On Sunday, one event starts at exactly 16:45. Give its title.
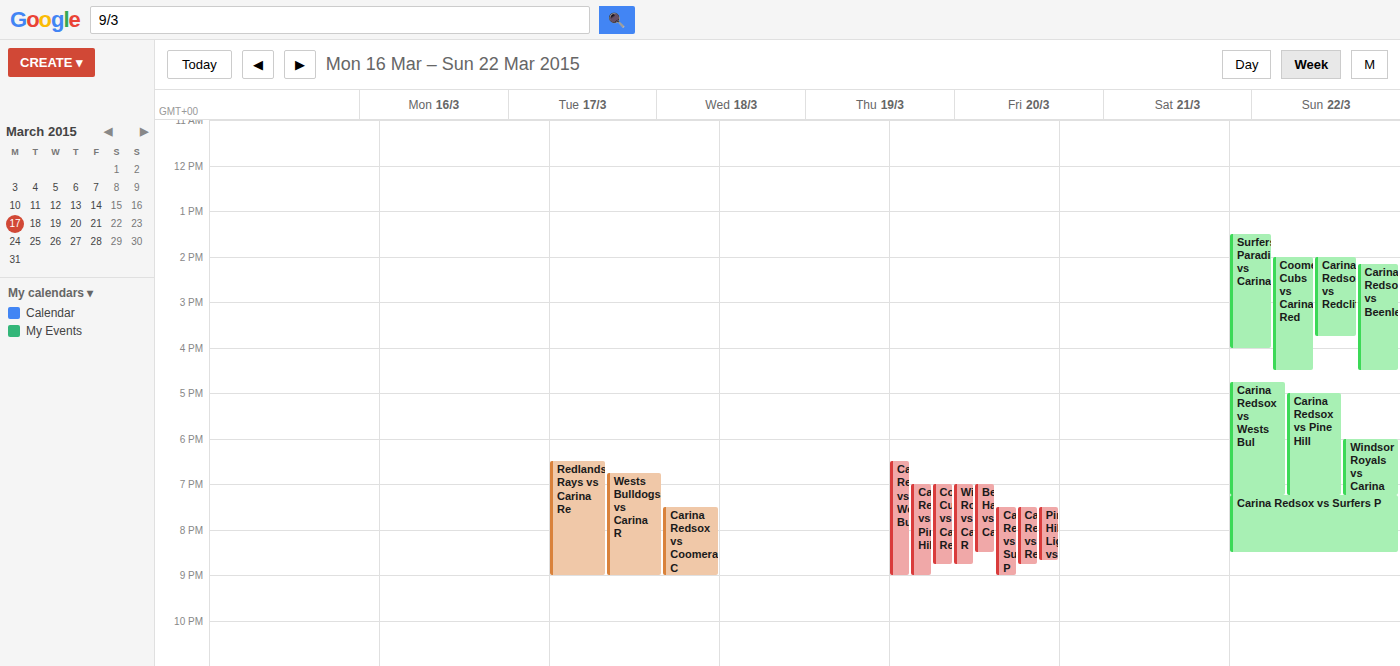
"Carina Redsox vs Wests Bul"